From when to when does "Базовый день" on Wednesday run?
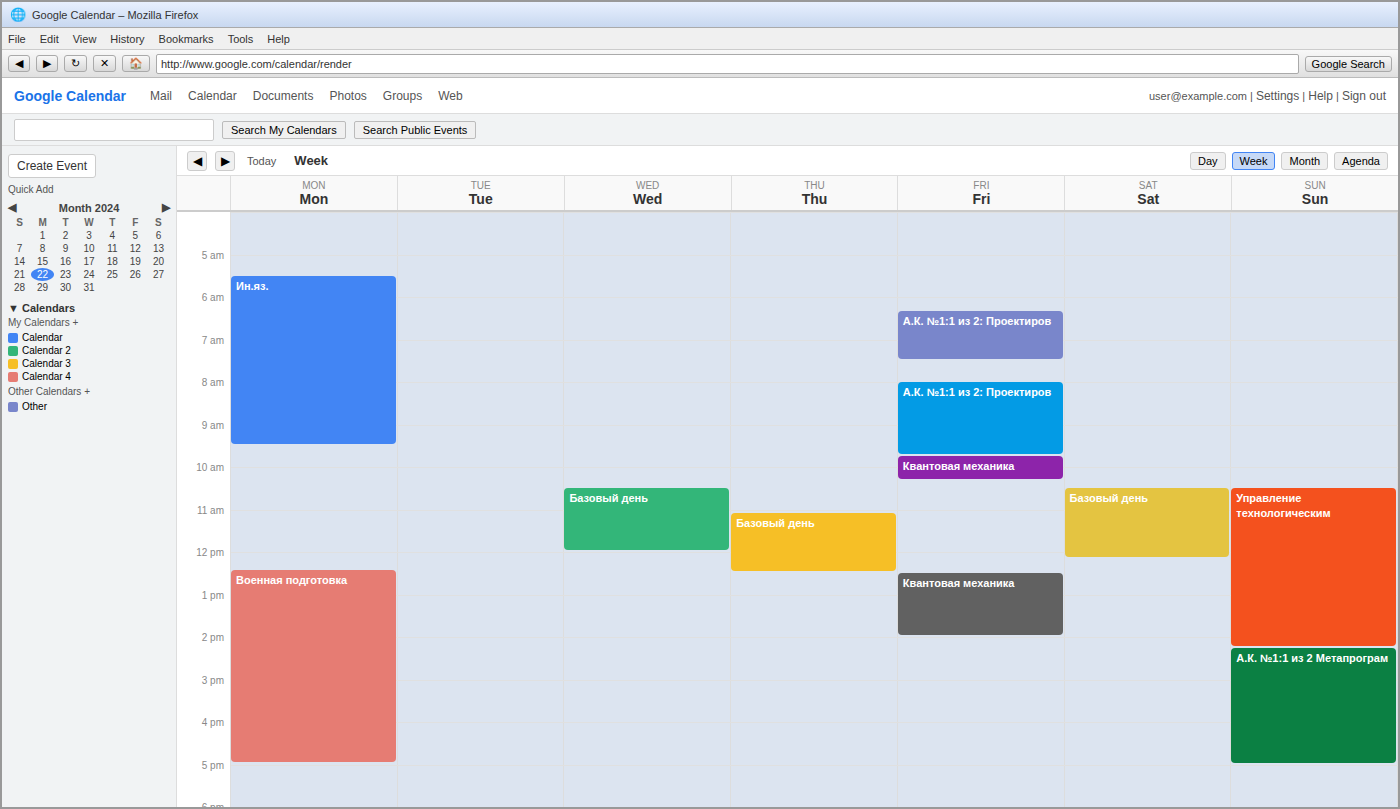
10:30 AM to 12:00 PM